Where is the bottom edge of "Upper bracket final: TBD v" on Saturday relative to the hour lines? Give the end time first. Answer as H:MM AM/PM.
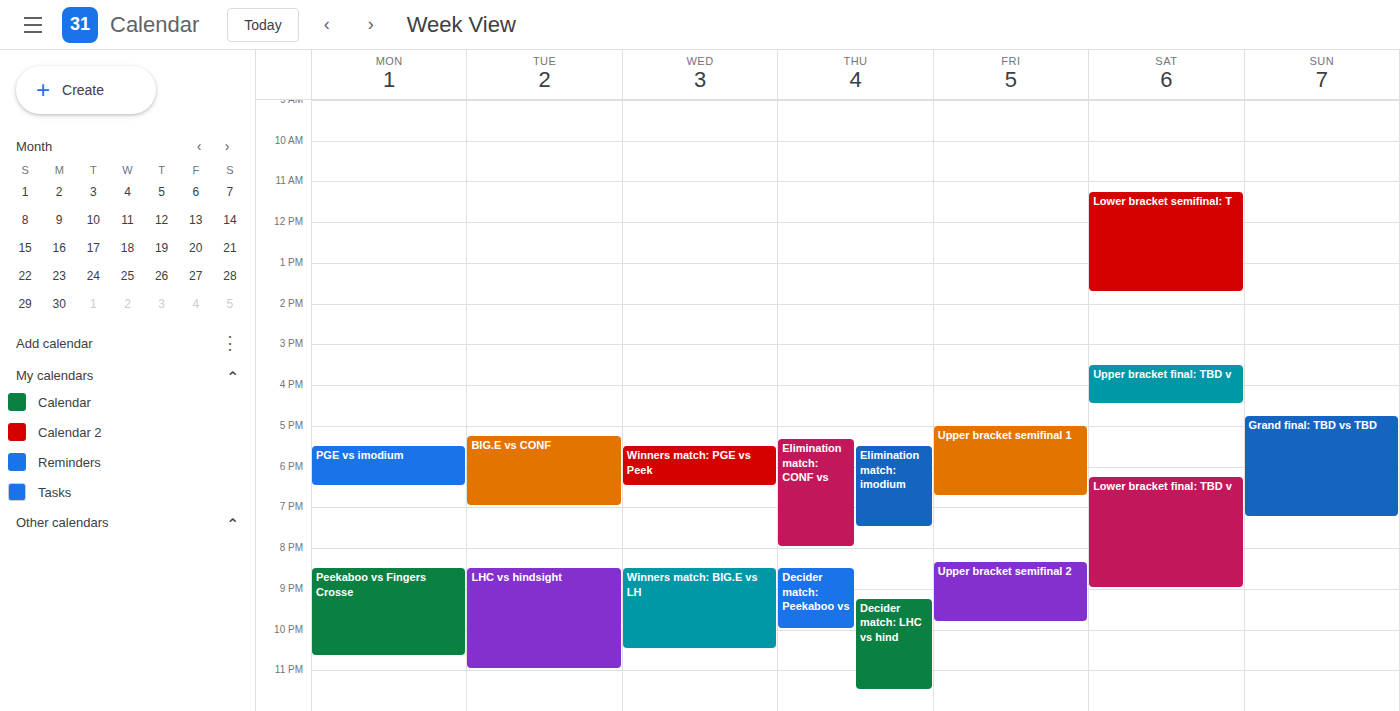
4:30 PM -- halfway between the 4 PM and 5 PM lines.